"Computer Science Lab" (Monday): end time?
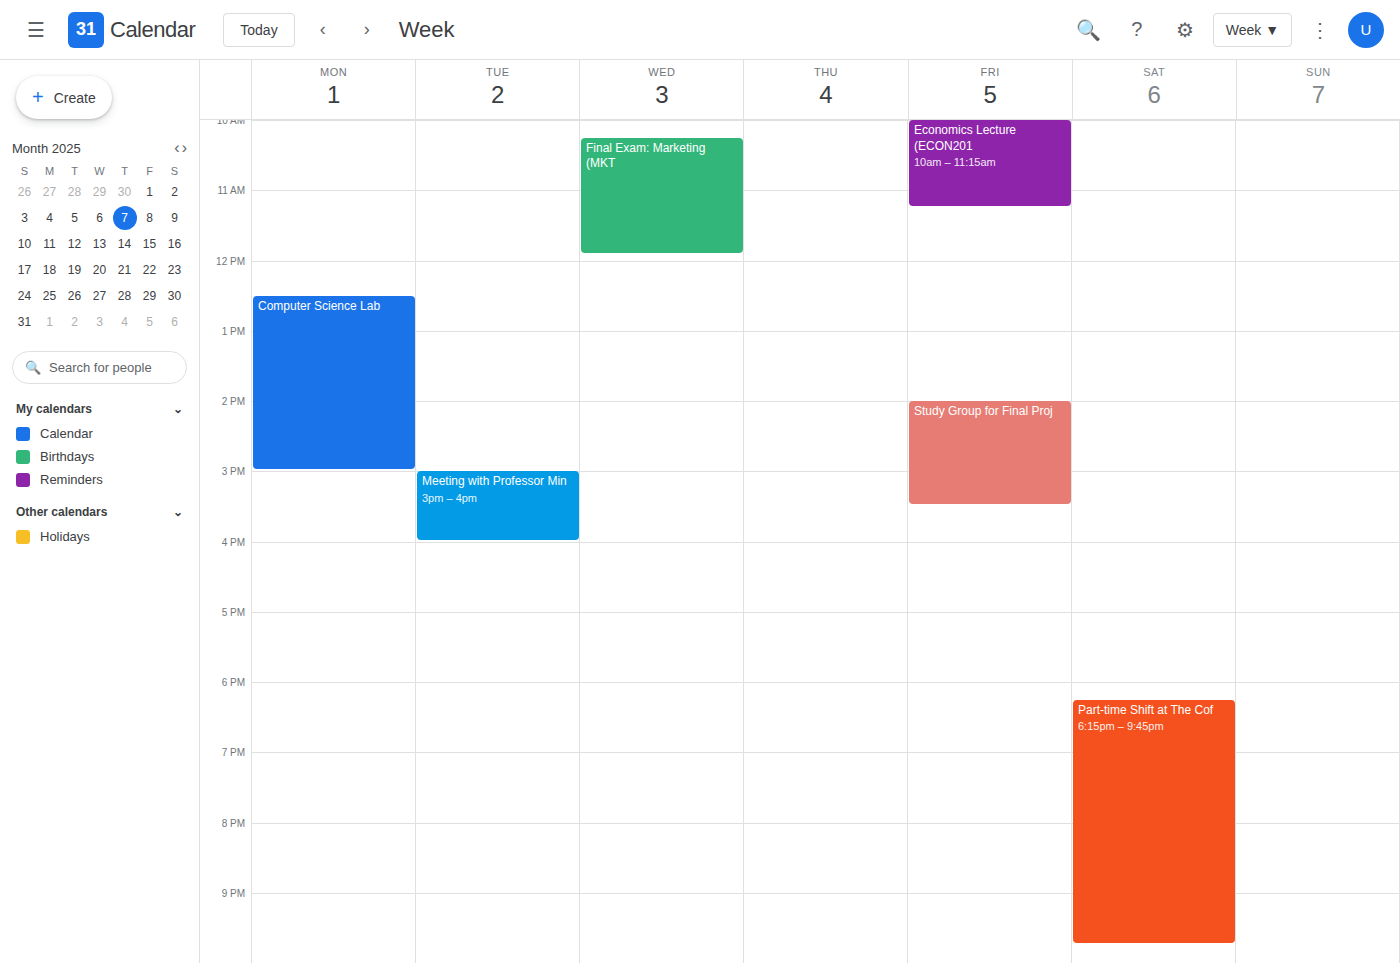
15:00